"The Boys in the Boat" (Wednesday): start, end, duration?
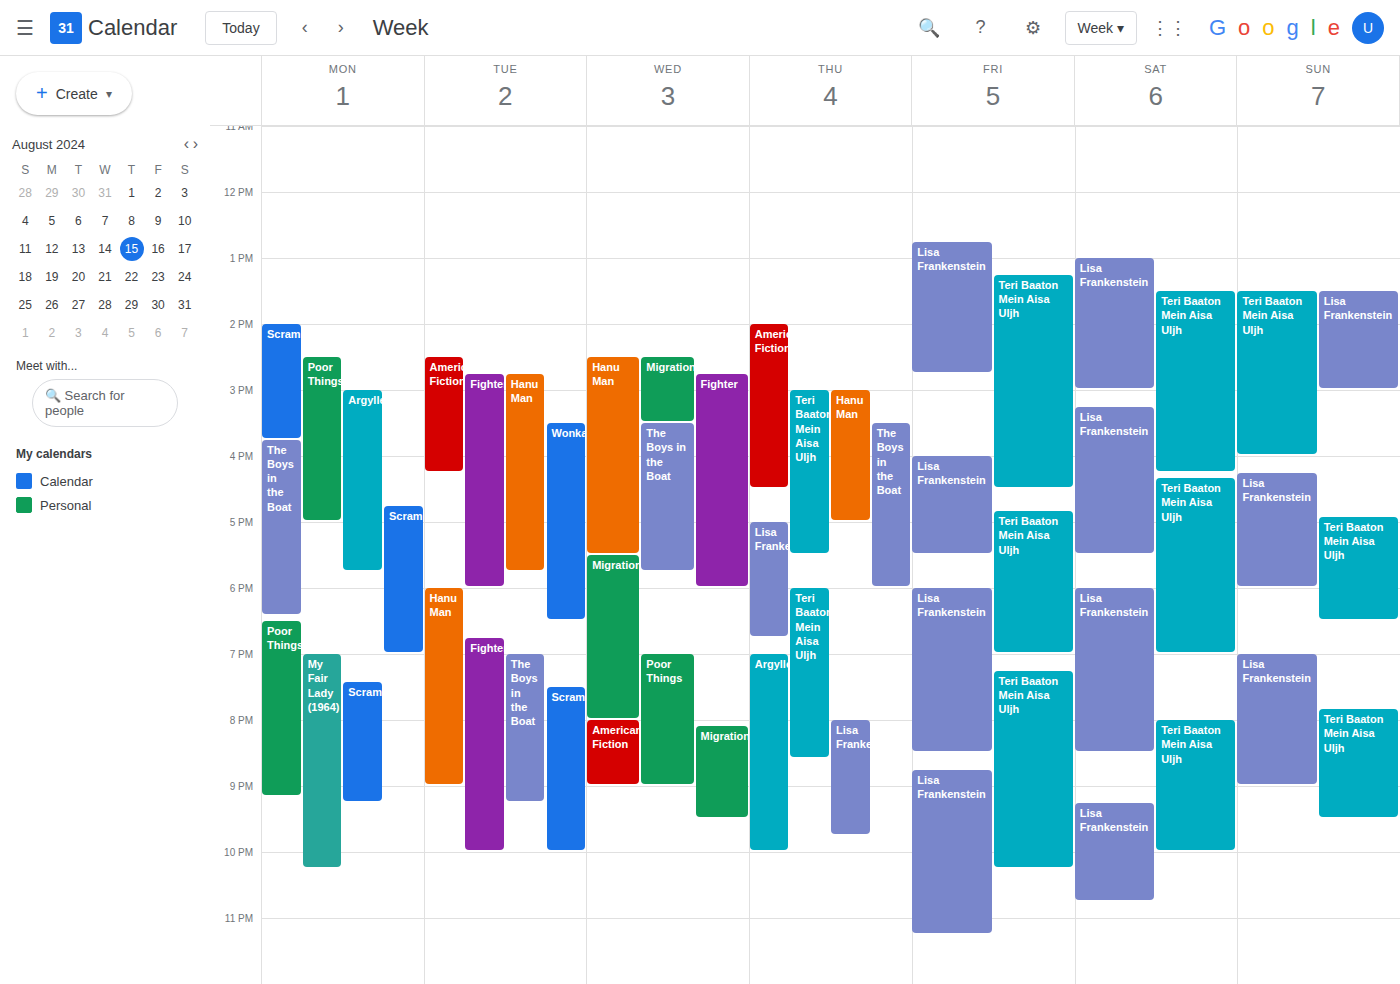
3:30 PM to 5:45 PM, 2 hours 15 minutes